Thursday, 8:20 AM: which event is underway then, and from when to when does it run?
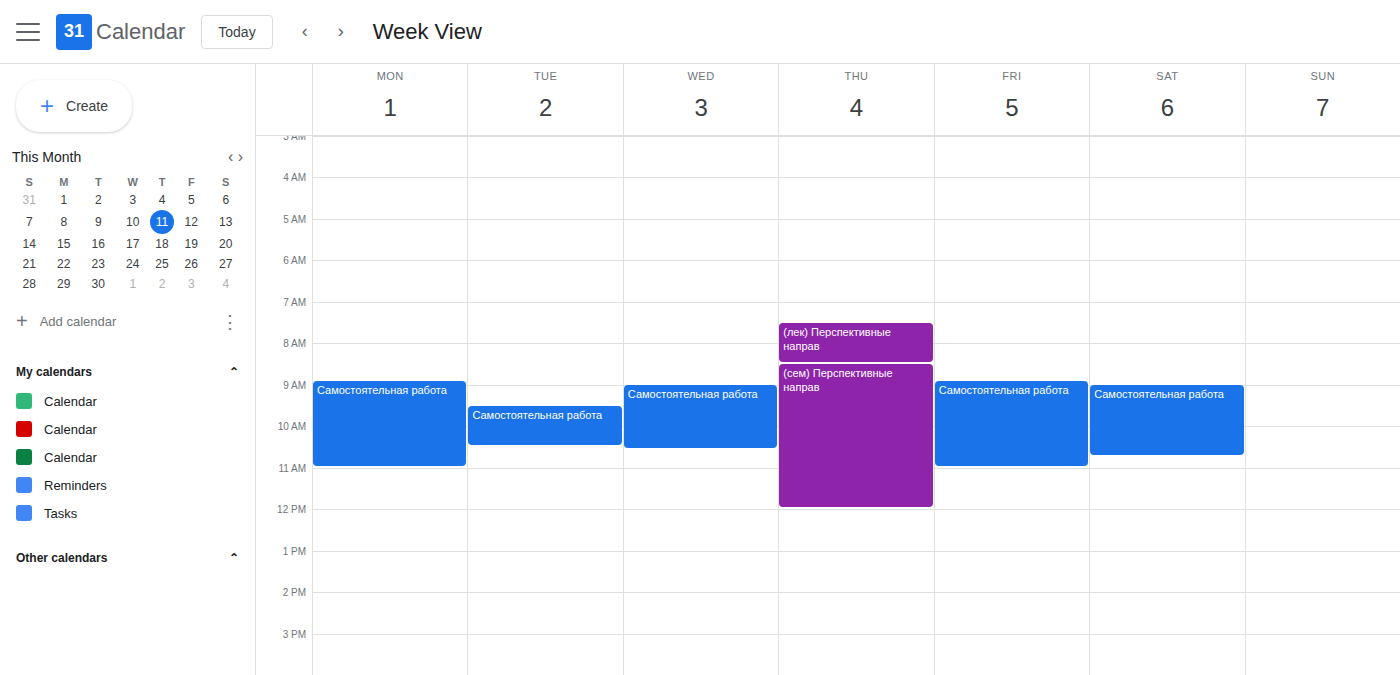
"(лек) Перспективные направ", 7:30 AM to 8:30 AM